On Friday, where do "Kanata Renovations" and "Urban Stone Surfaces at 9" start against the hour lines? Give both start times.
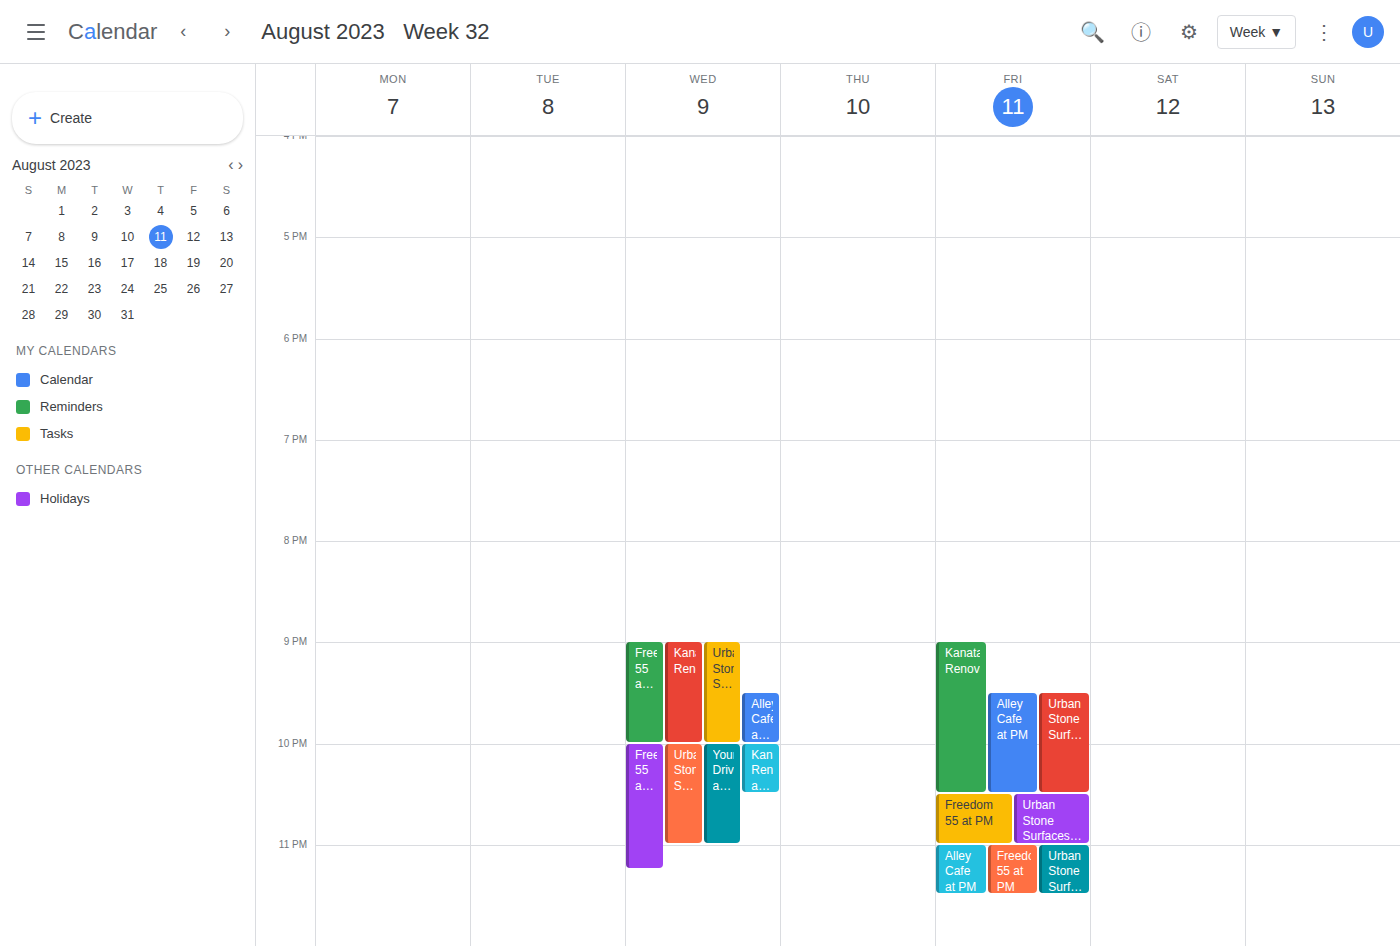
"Kanata Renovations": 9:00 PM, exactly on the 9 PM line. "Urban Stone Surfaces at 9": 9:30 PM, halfway between the 9 PM and 10 PM lines.